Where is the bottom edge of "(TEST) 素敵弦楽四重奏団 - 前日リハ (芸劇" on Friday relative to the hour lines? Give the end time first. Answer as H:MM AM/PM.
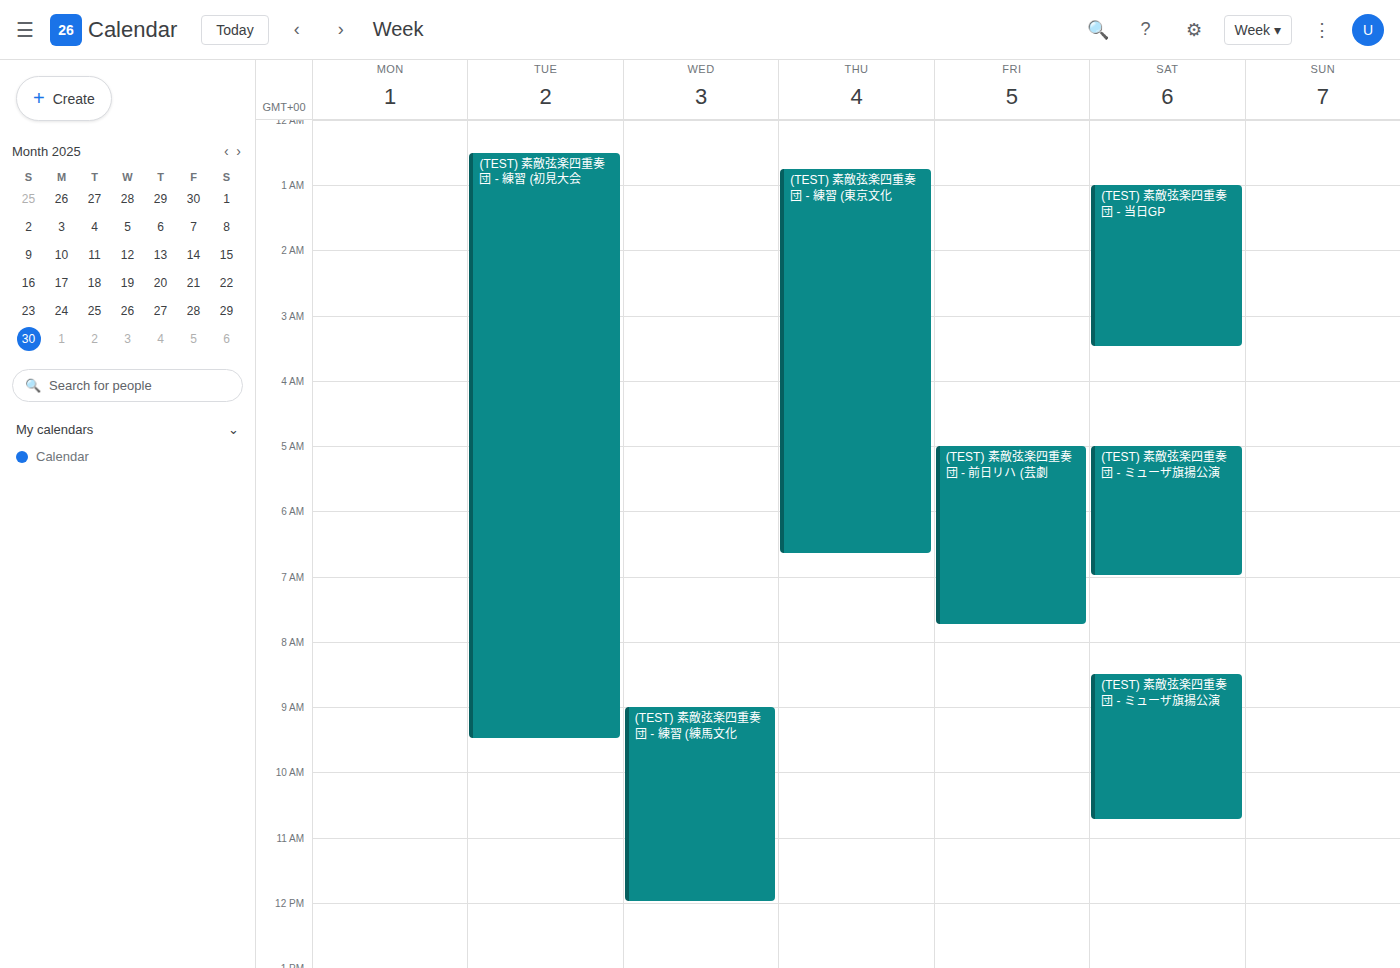
7:45 AM -- neither: three quarters of the way from the 7 AM line to the 8 AM line.